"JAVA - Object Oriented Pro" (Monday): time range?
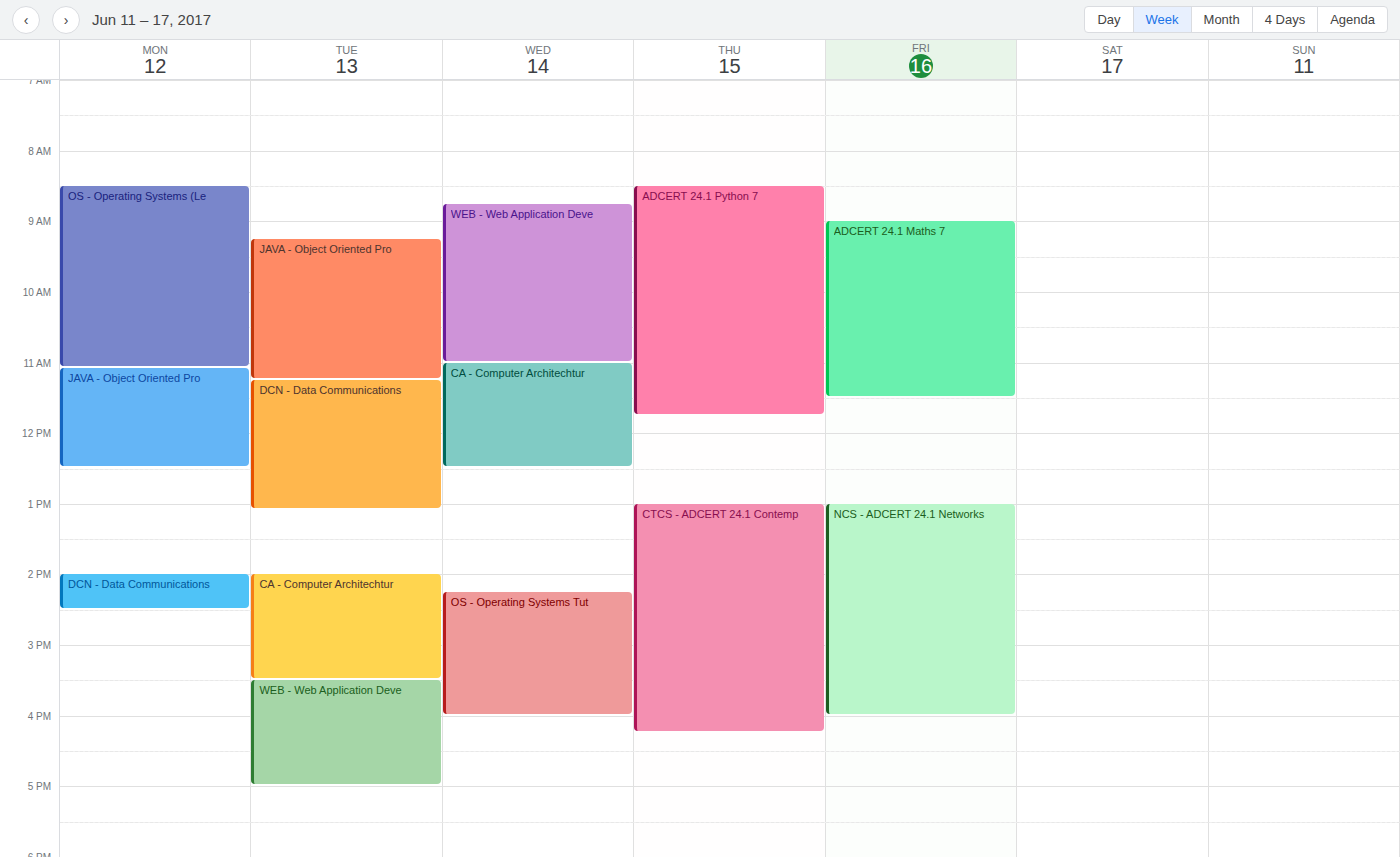
11:05 AM to 12:30 PM